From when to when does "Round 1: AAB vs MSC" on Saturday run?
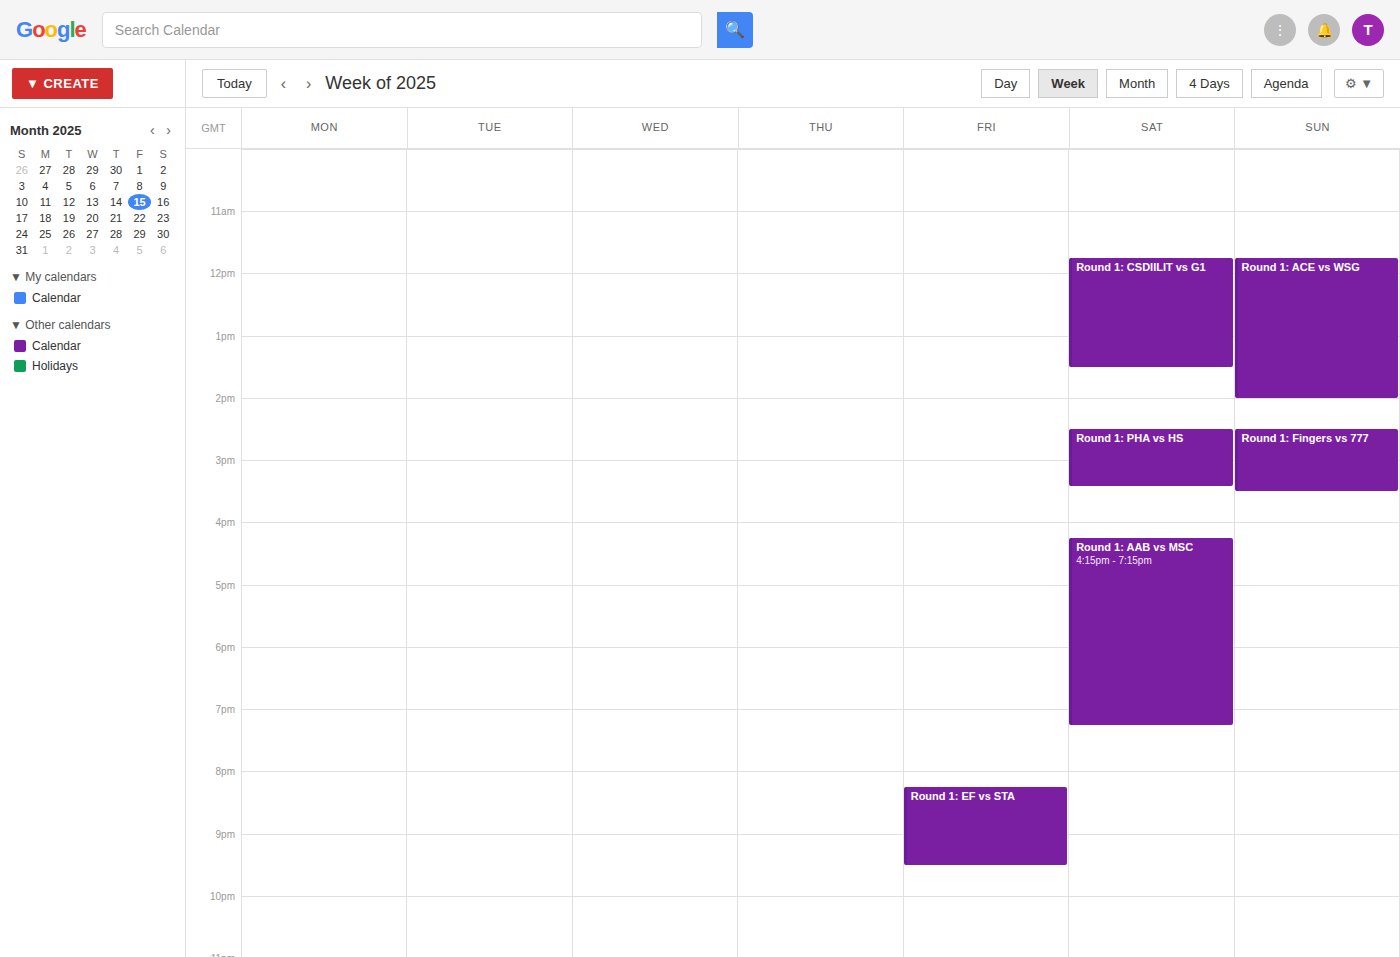
4:15 PM to 7:15 PM